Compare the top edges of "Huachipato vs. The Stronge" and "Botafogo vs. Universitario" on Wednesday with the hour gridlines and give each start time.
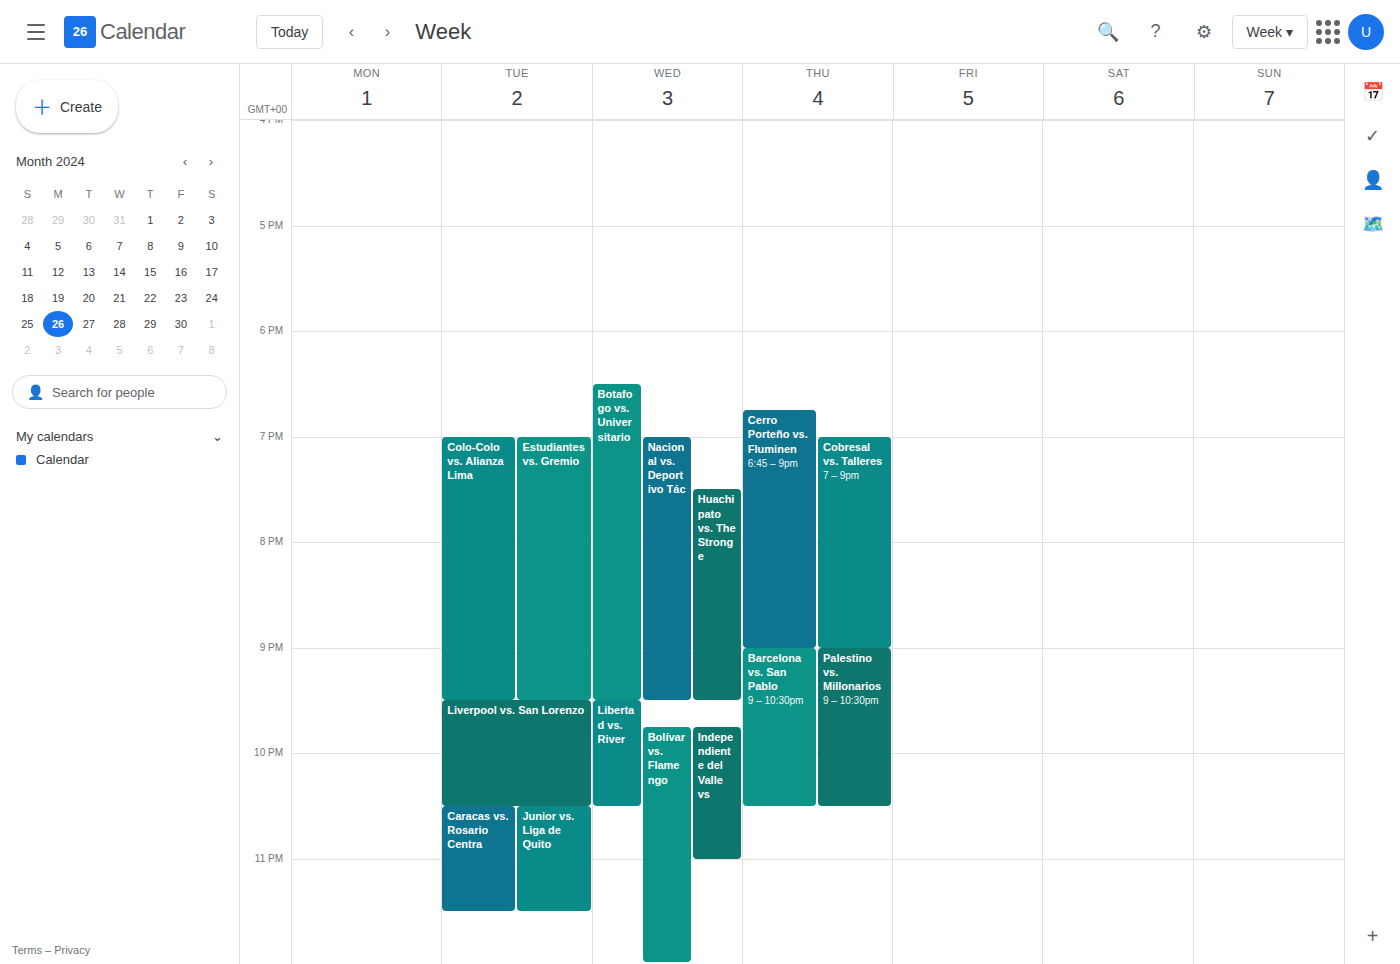
"Huachipato vs. The Stronge": 7:30 PM, halfway between the 7 PM and 8 PM lines. "Botafogo vs. Universitario": 6:30 PM, halfway between the 6 PM and 7 PM lines.